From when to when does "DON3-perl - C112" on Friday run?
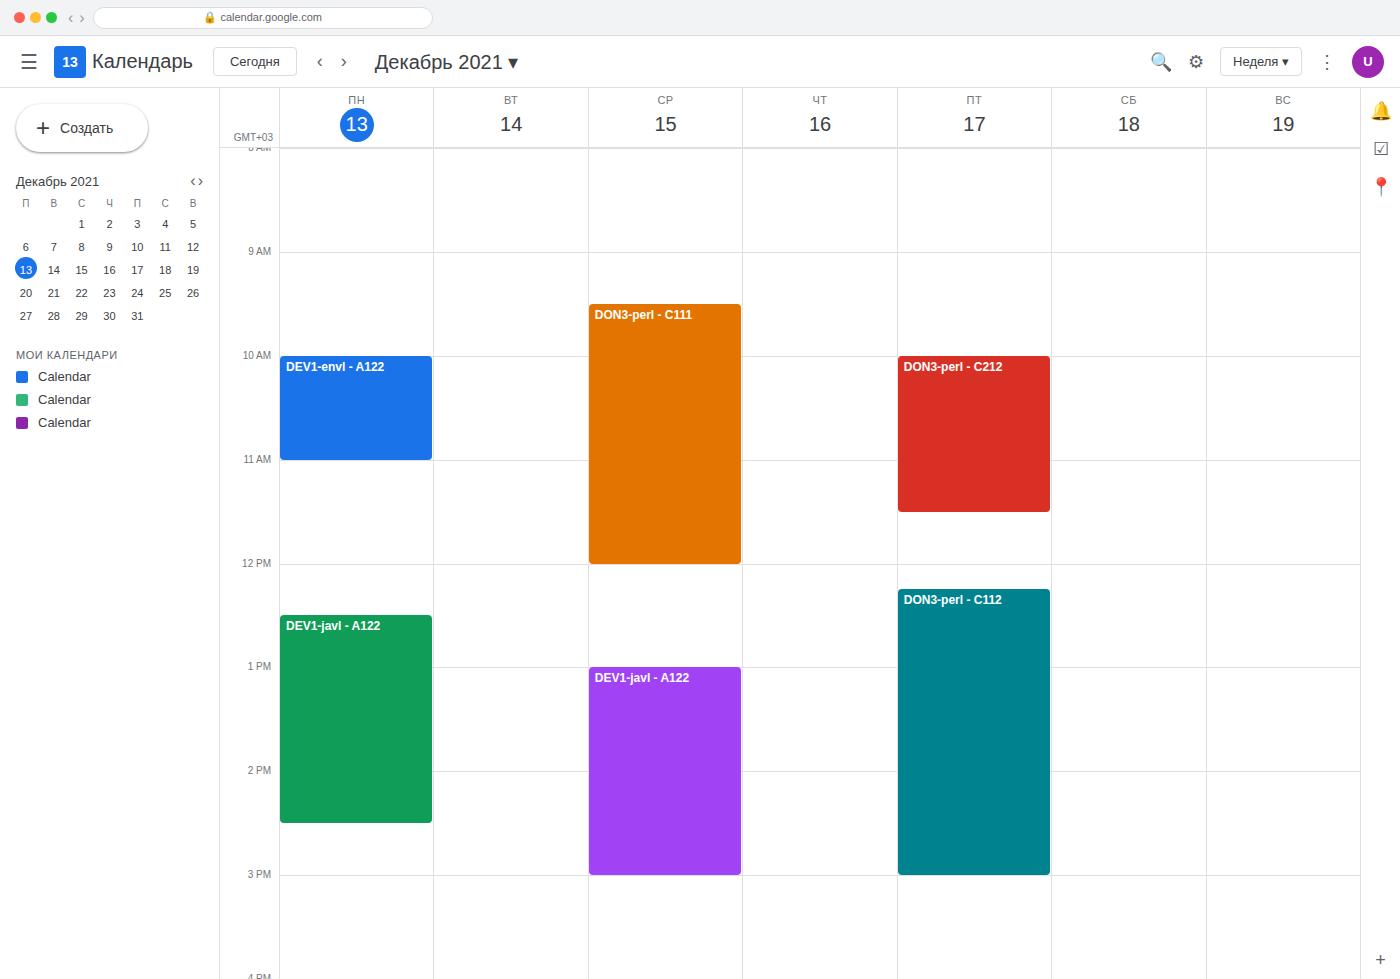
12:15 to 15:00